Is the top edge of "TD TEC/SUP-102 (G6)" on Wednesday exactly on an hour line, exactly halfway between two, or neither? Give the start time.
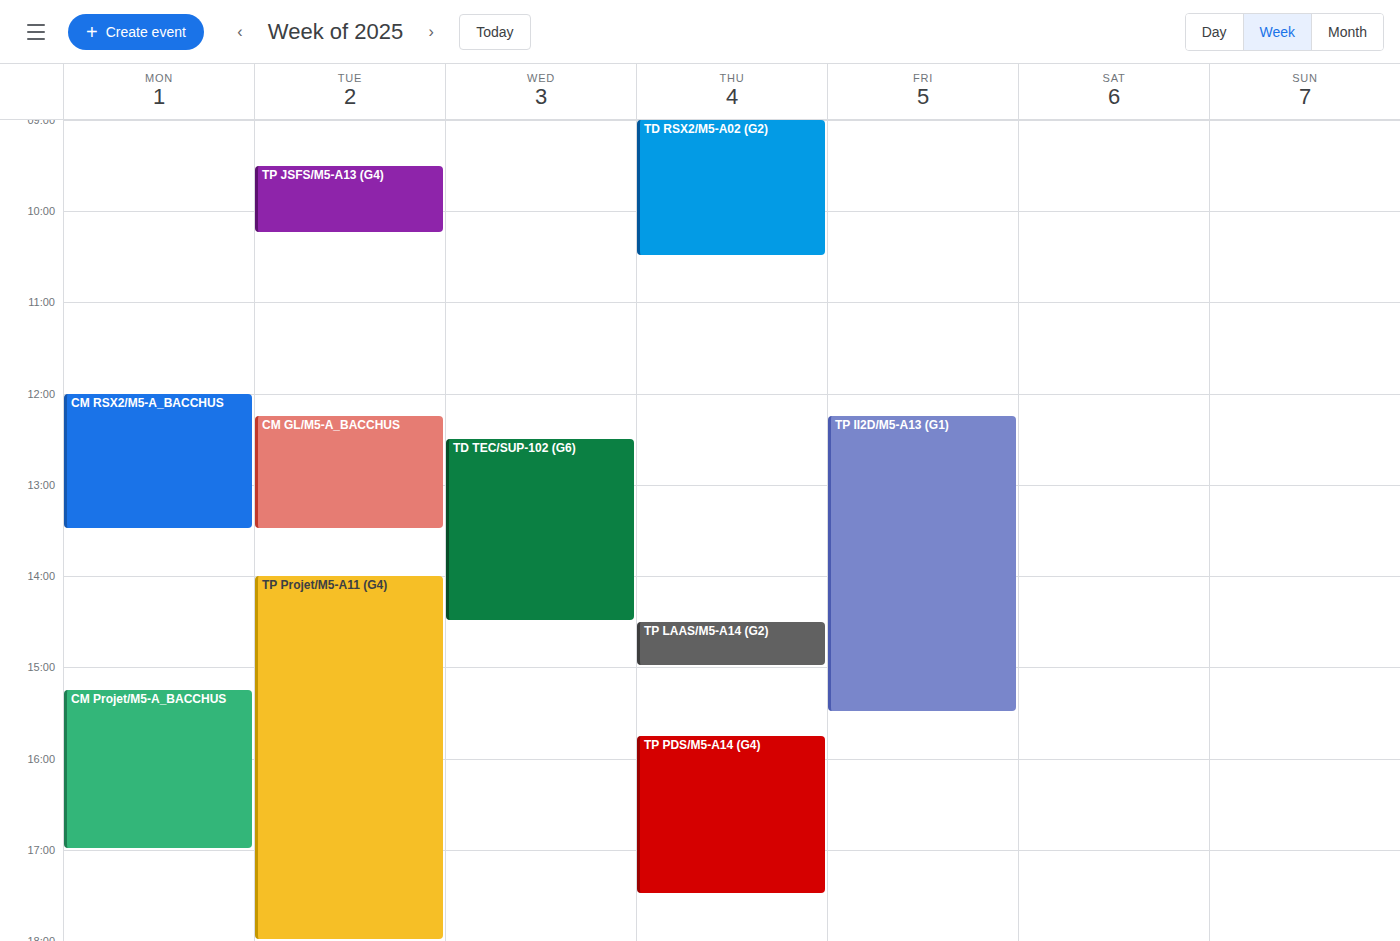
12:30 PM -- halfway between the 12 PM and 1 PM lines.